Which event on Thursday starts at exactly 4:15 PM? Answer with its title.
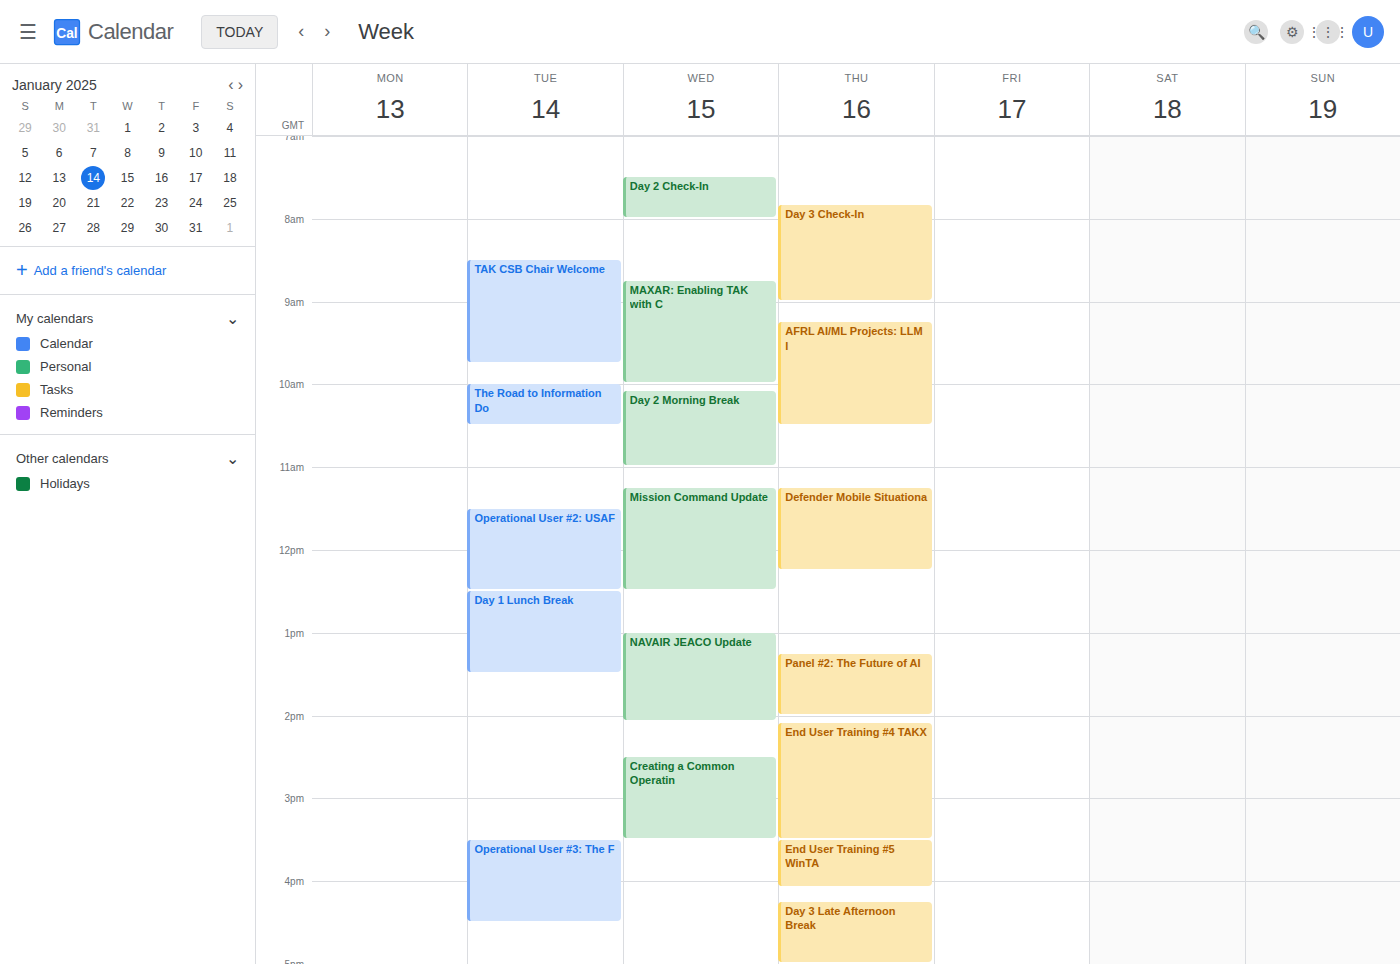
"Day 3 Late Afternoon Break"